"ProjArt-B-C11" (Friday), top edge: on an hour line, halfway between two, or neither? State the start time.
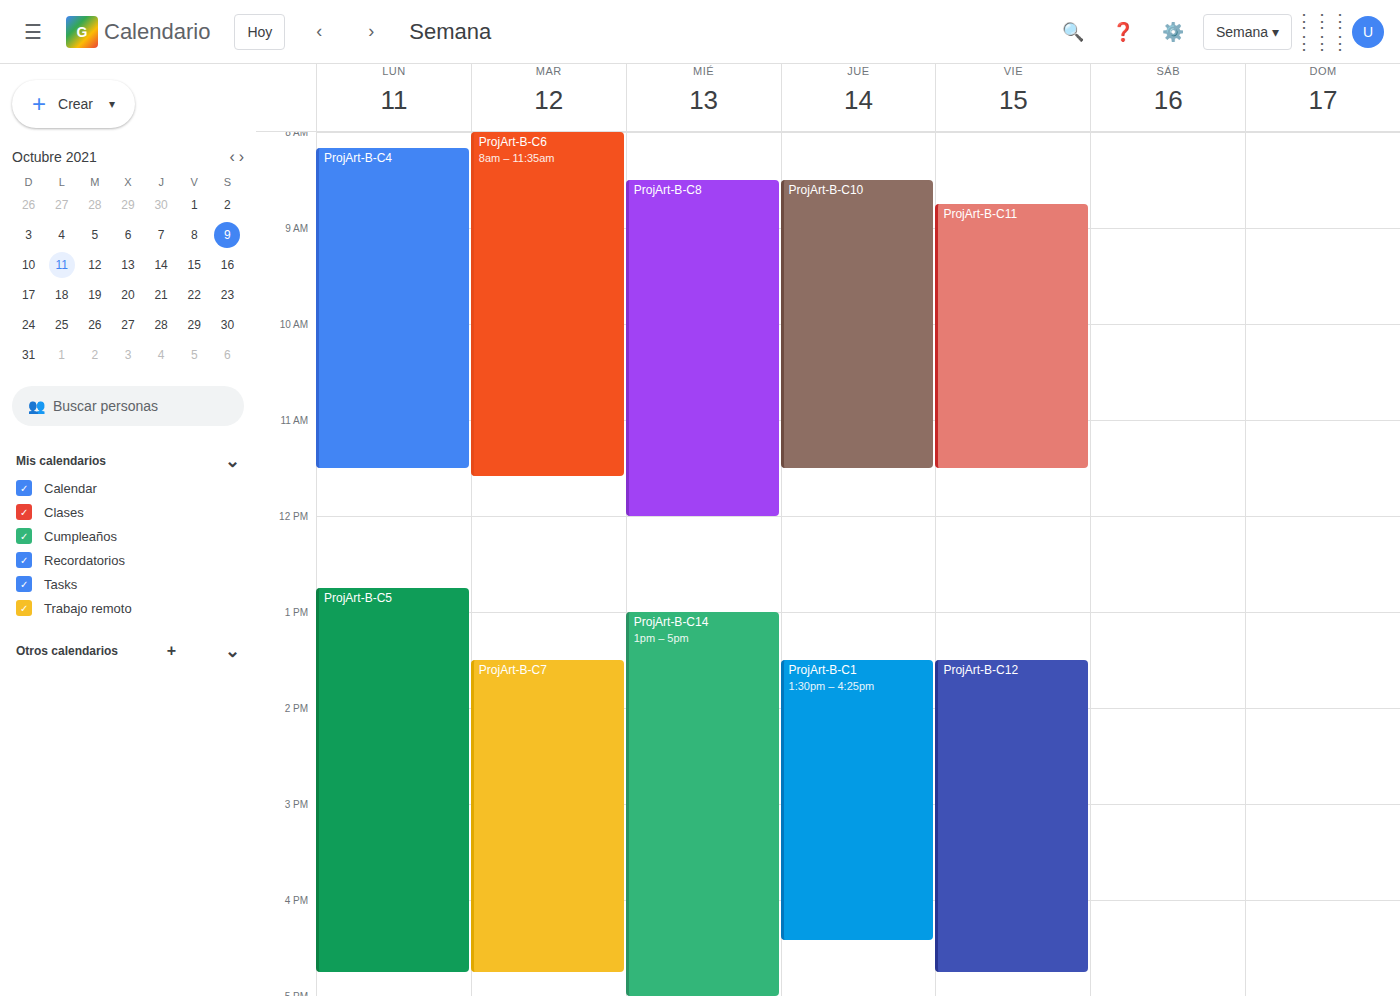
8:45 AM -- neither: three quarters of the way from the 8 AM line to the 9 AM line.